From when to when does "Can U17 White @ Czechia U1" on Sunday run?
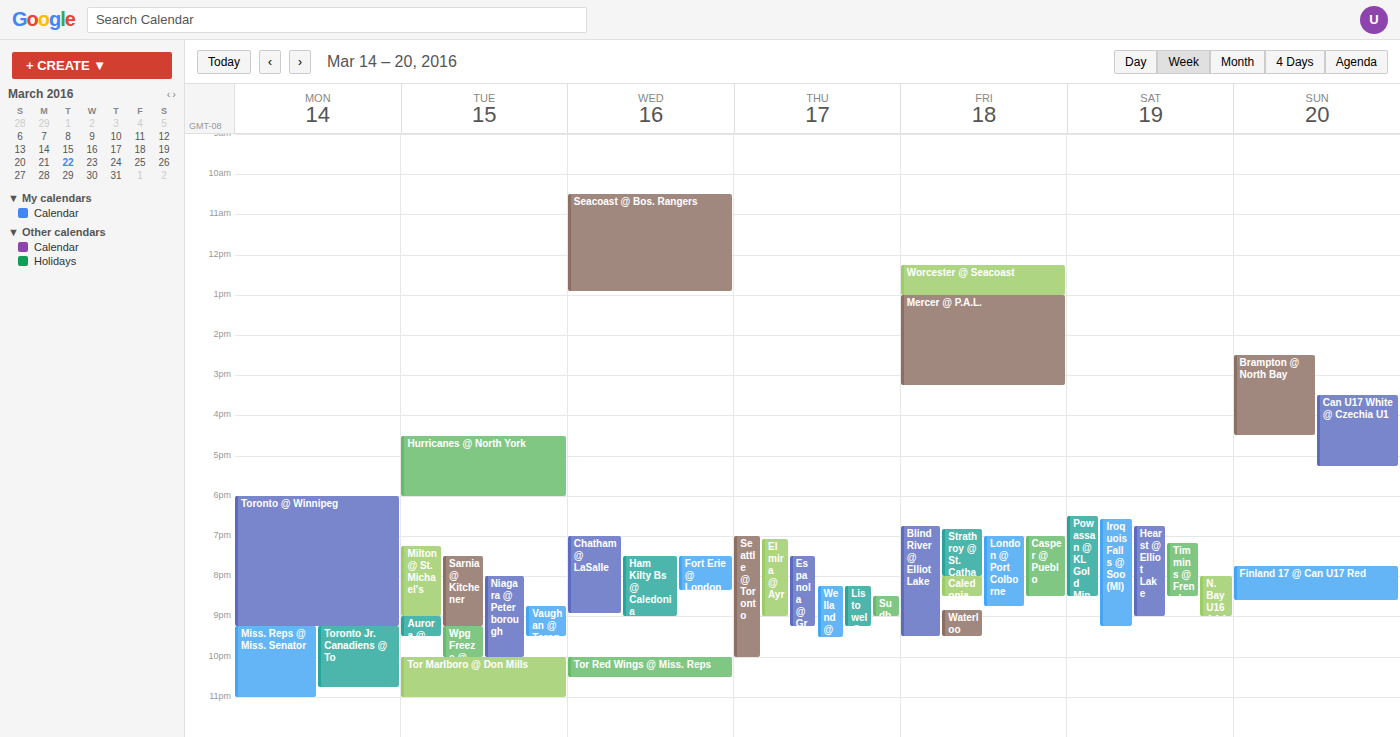
15:30 to 17:15